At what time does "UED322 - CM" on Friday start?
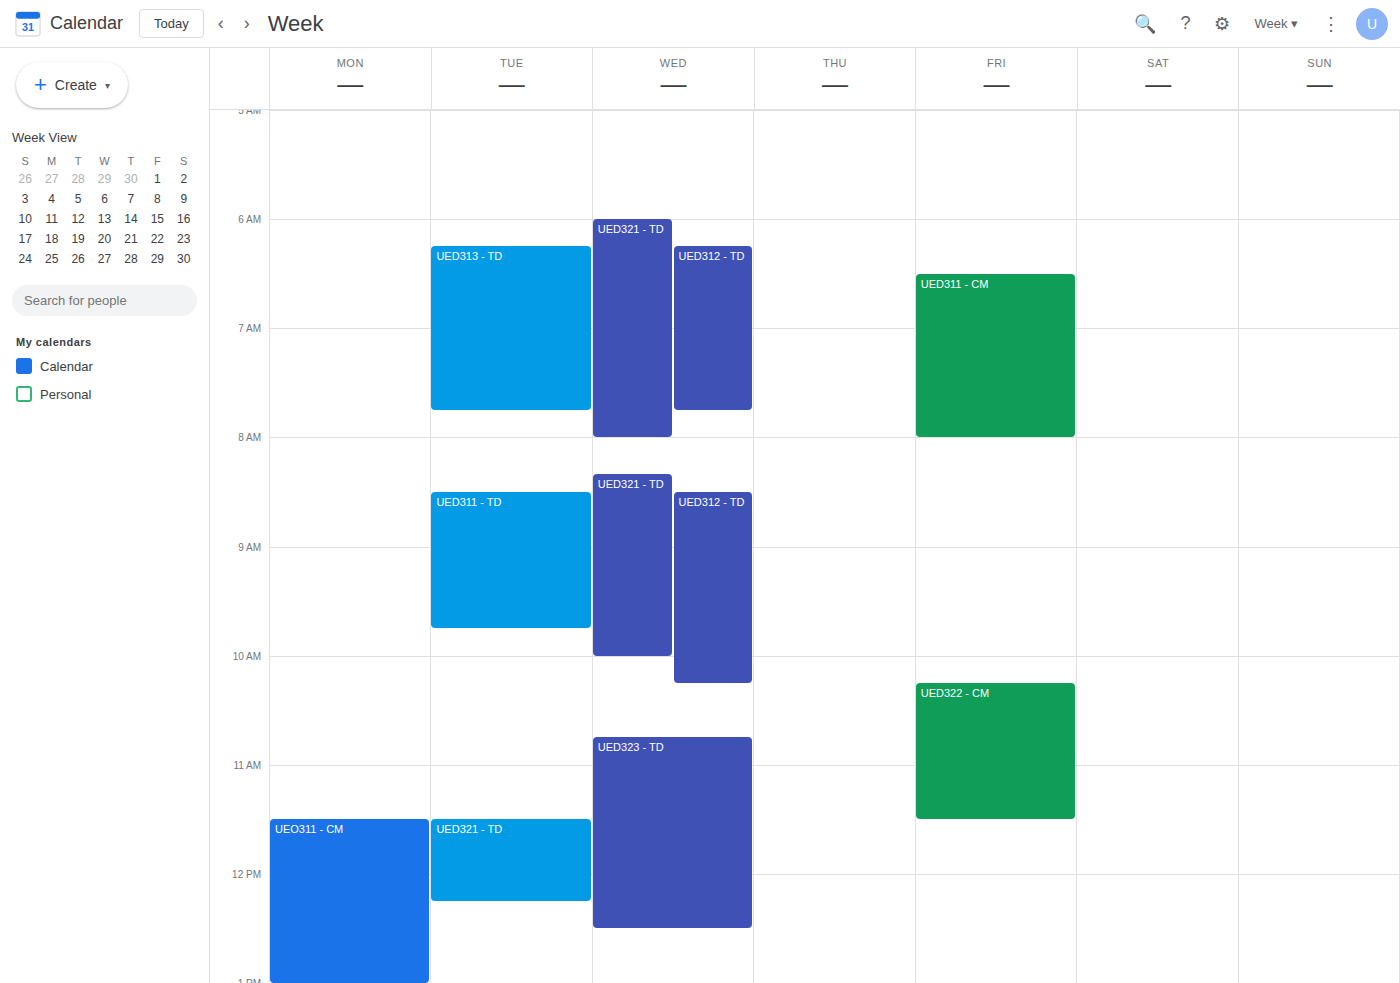
10:15 AM